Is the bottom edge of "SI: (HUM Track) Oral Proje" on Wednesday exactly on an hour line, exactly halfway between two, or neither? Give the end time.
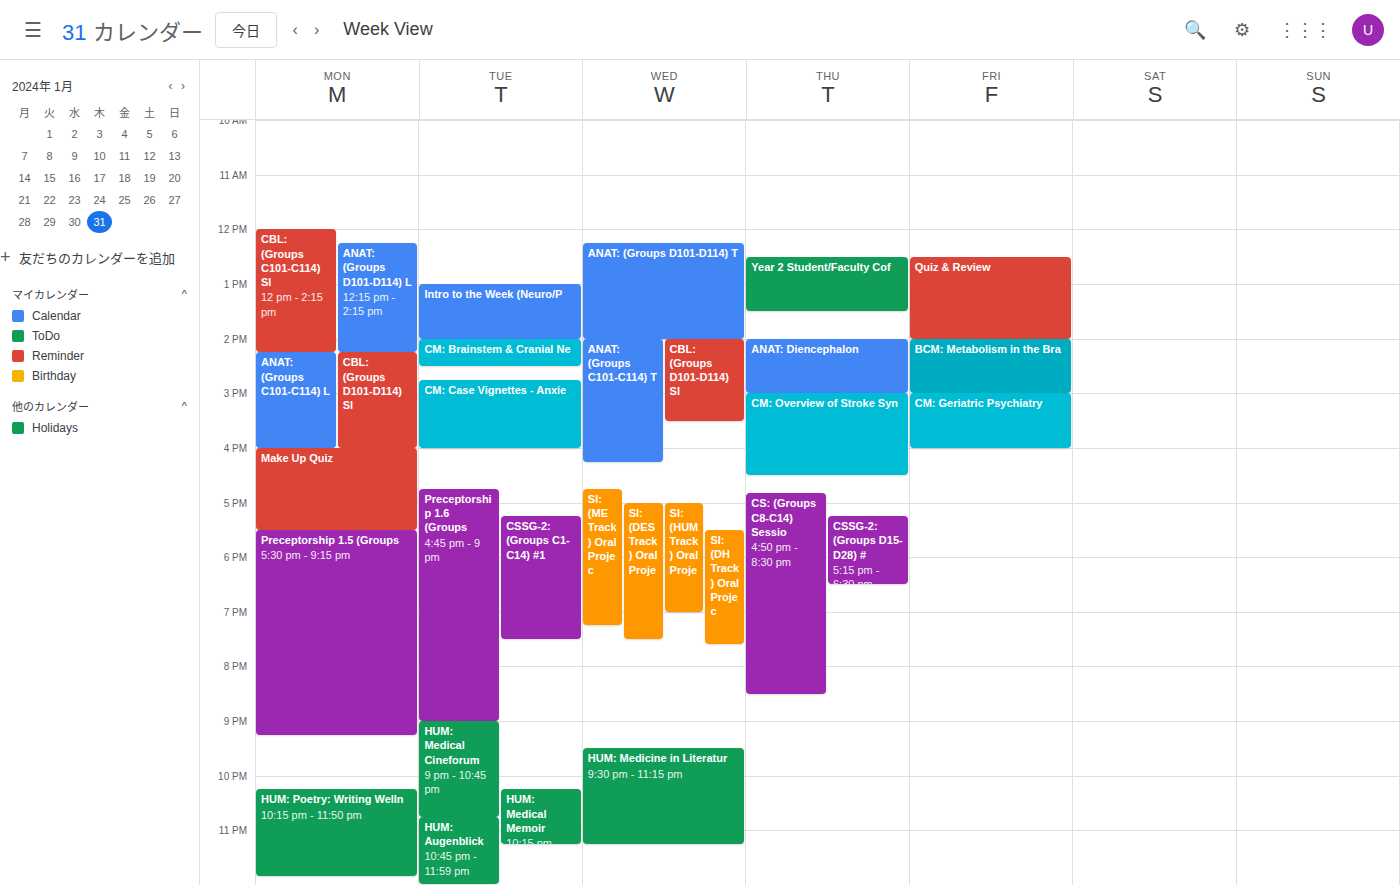
19:00 -- exactly on the 19:00 line.